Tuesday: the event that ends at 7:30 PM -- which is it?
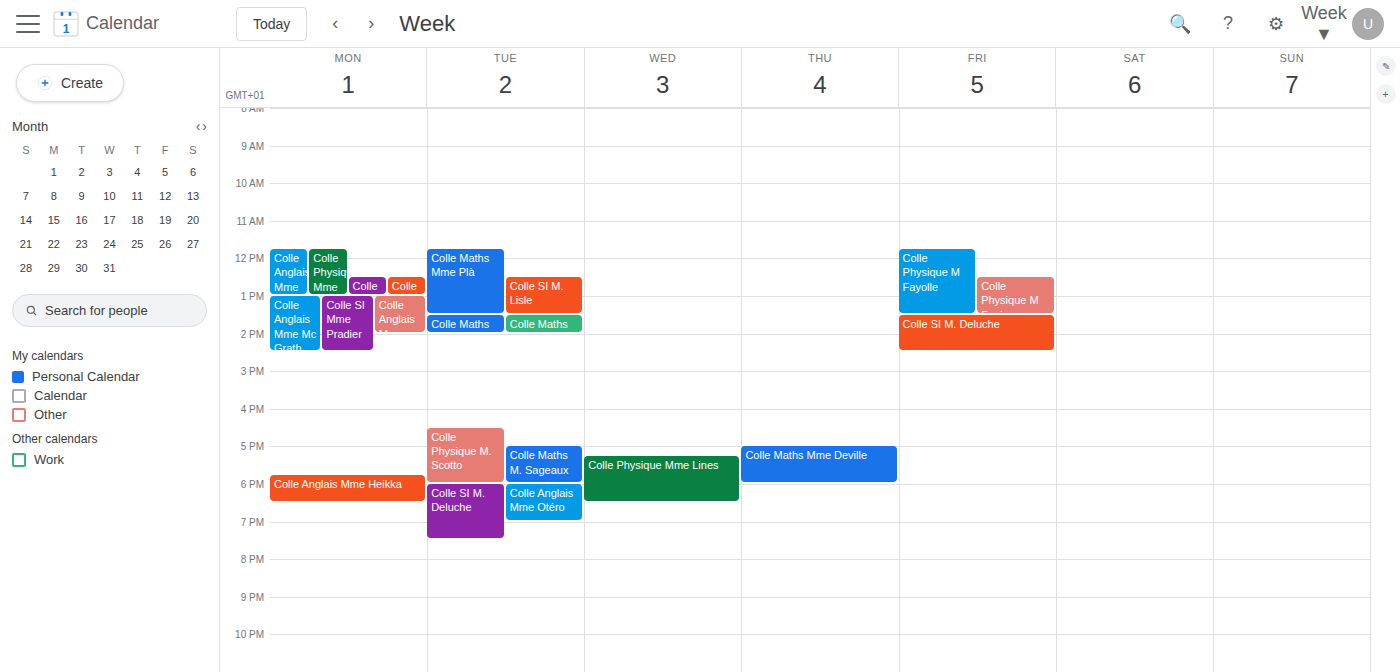
"Colle SI M. Deluche"